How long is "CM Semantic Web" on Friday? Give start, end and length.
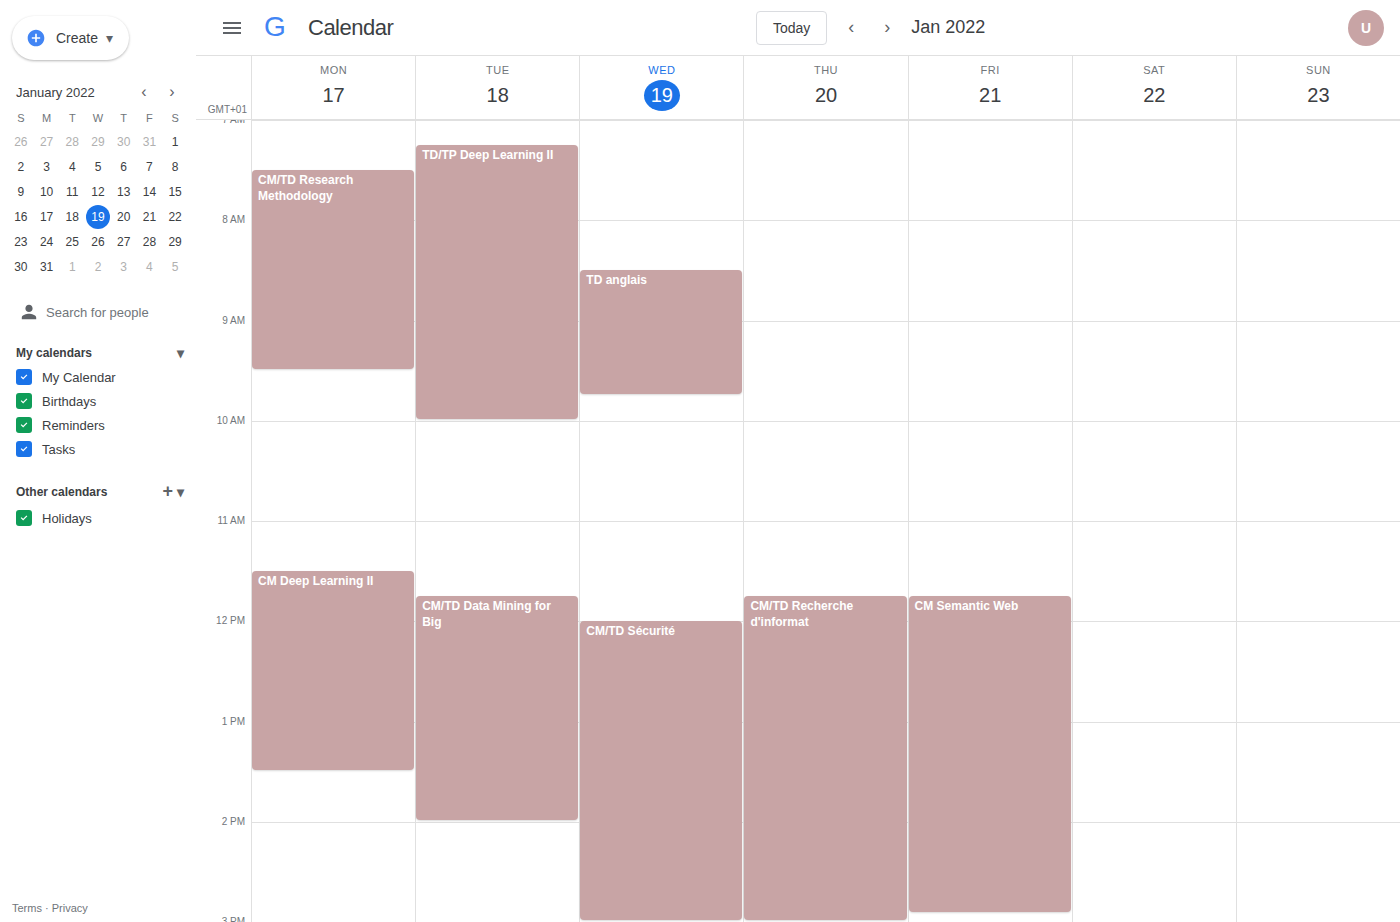
11:45 AM to 2:55 PM, 3 hours 10 minutes